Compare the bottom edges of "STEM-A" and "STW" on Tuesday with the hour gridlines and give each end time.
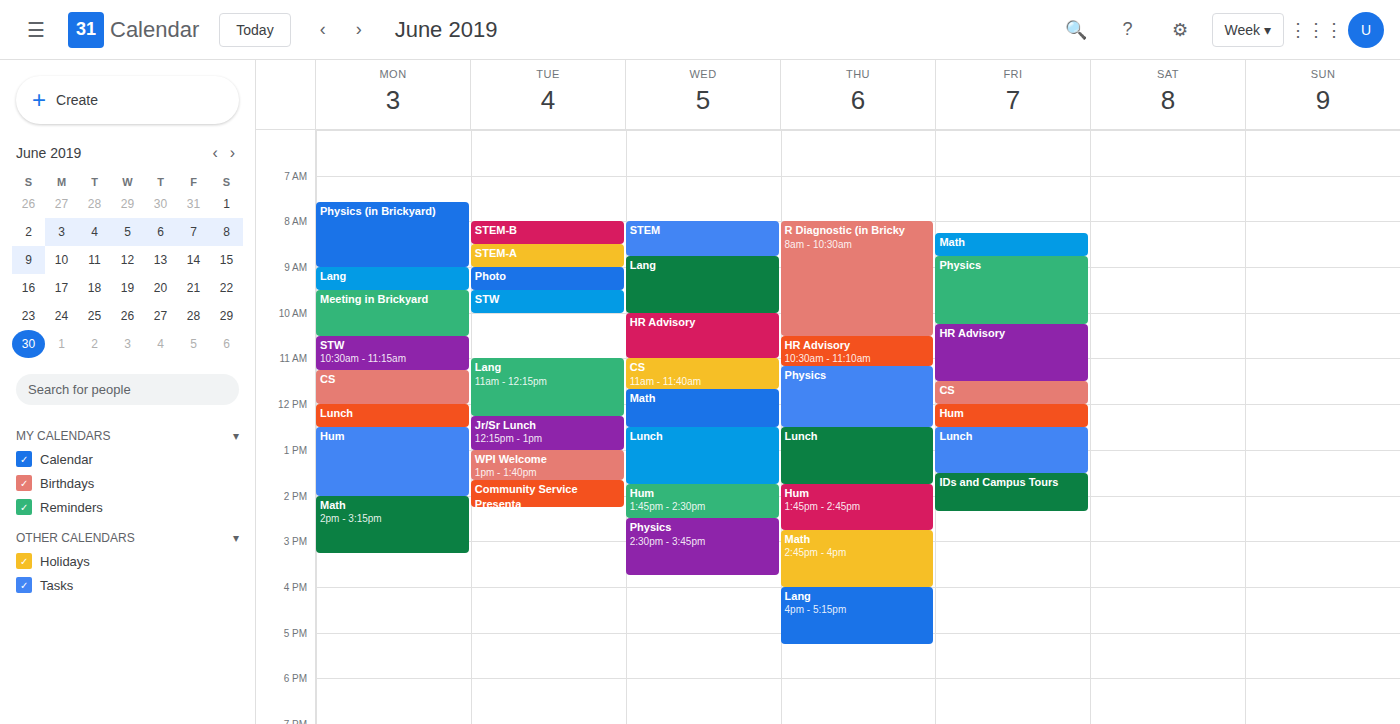
"STEM-A": 9:00 AM, exactly on the 9 AM line. "STW": 10:00 AM, exactly on the 10 AM line.